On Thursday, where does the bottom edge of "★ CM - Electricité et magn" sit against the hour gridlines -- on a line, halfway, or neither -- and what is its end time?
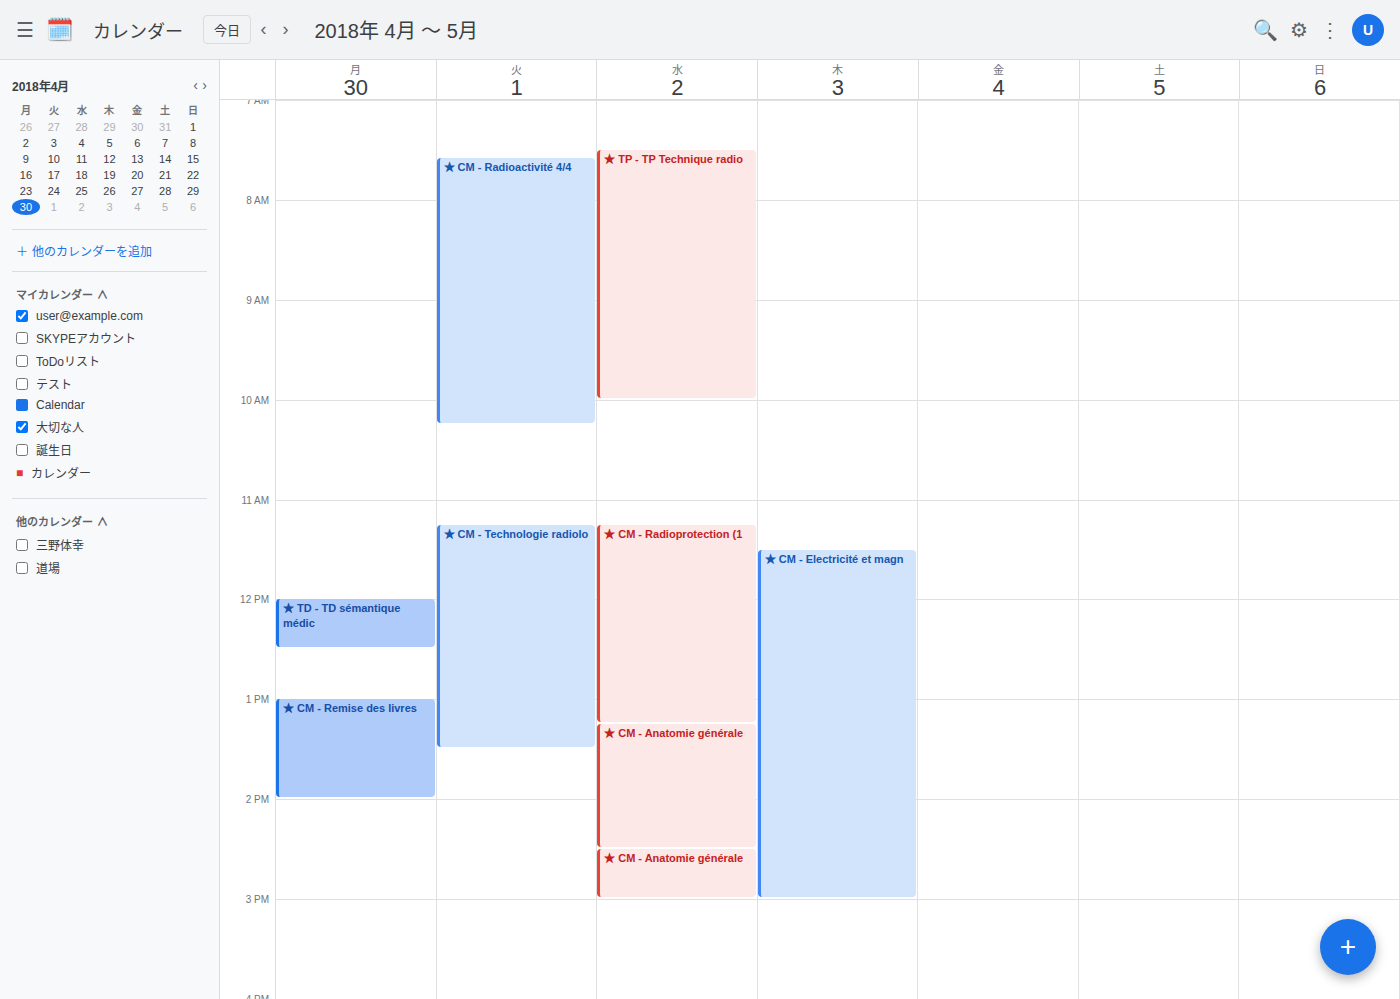
3:00 PM -- exactly on the 3 PM line.